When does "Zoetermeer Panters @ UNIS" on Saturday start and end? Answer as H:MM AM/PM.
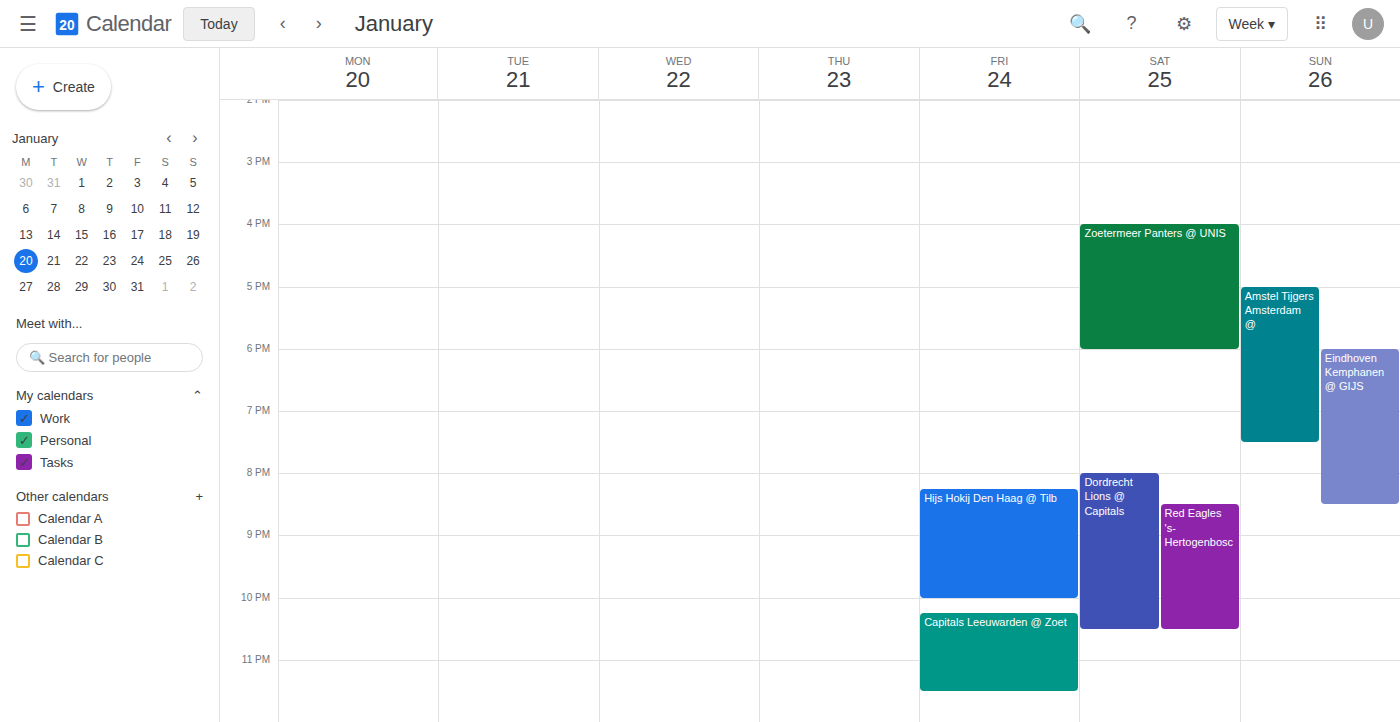
4:00 PM to 6:00 PM